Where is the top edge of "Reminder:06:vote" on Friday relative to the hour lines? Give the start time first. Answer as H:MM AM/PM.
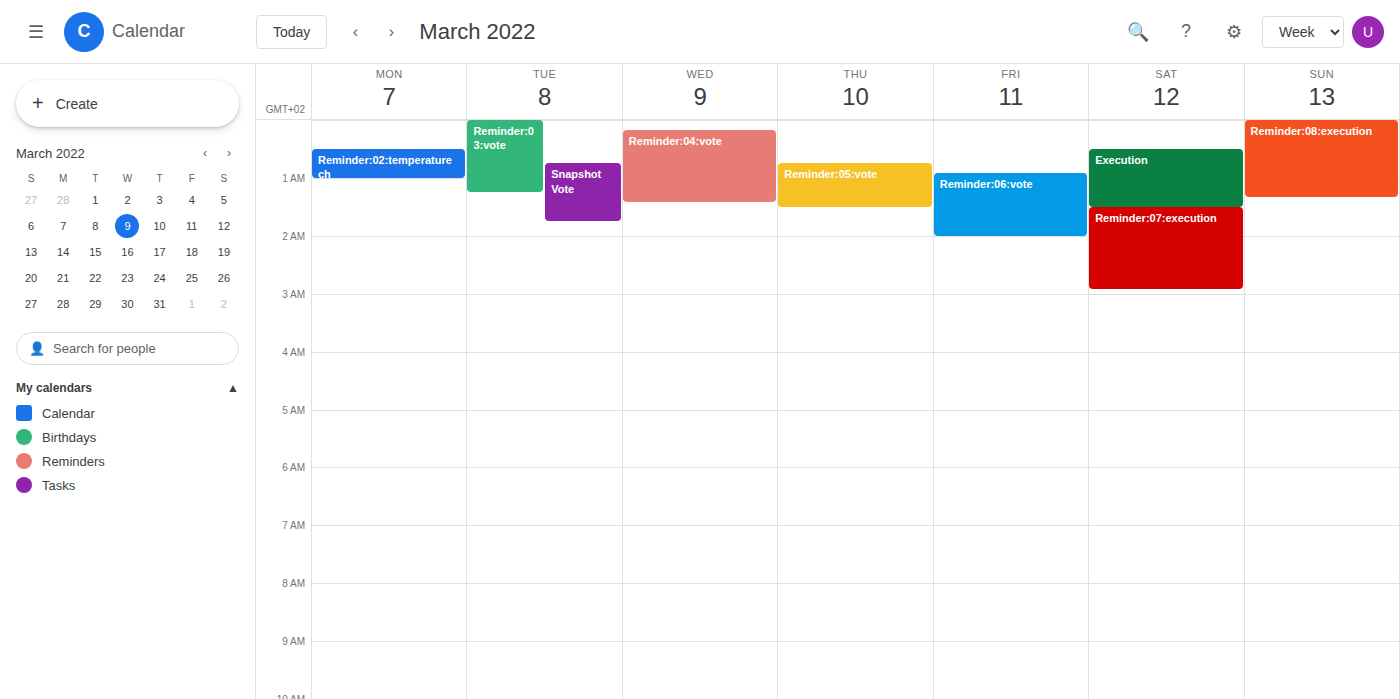
12:55 AM -- neither: 55 minutes below the 12 AM line and 5 minutes above the 1 AM line.